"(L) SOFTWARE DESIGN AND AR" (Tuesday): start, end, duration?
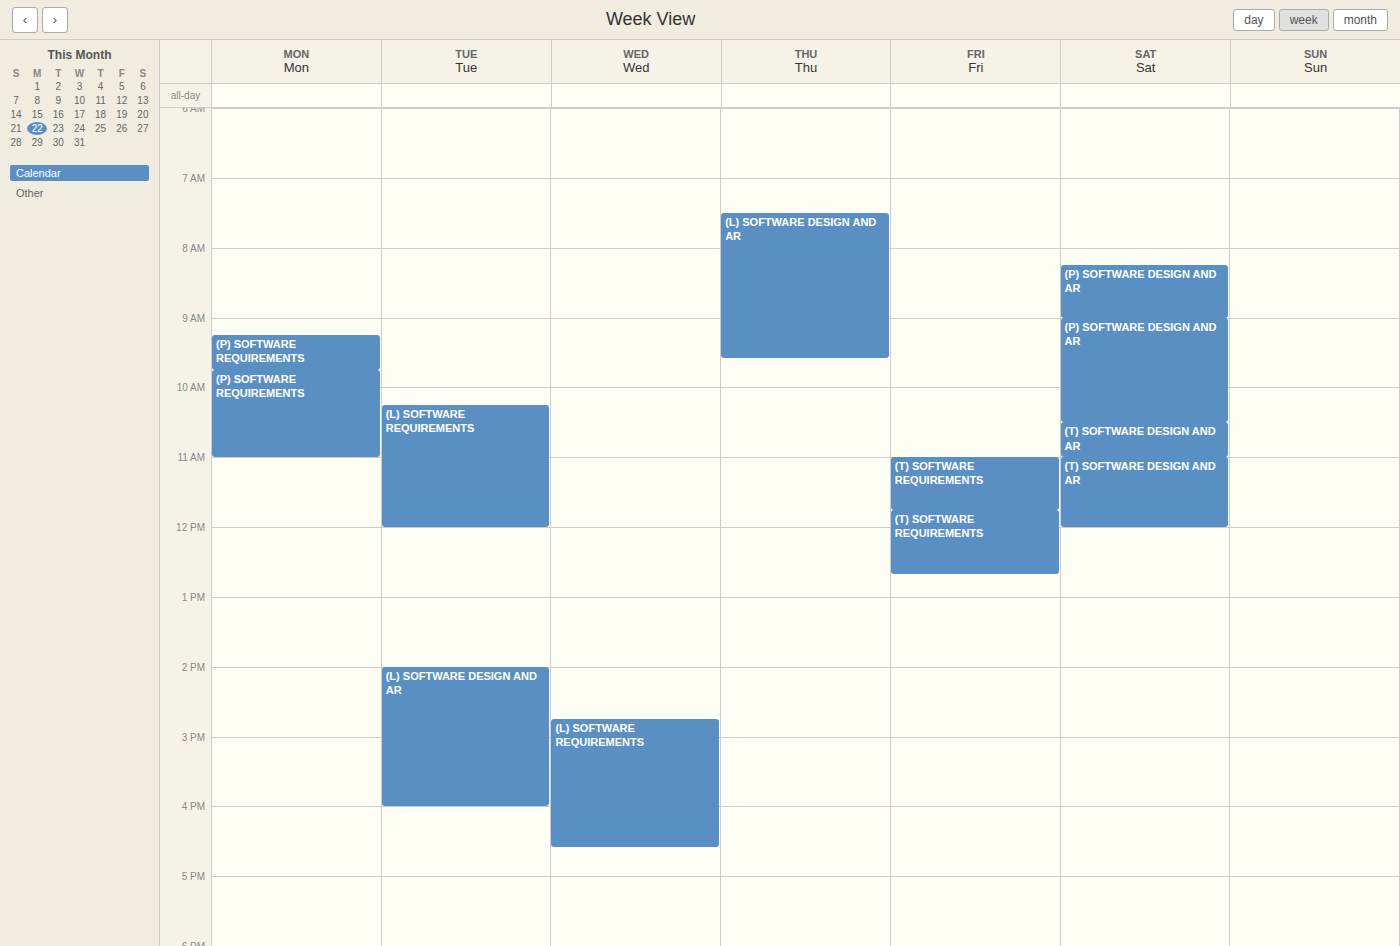
2:00 PM to 4:00 PM, 2 hours